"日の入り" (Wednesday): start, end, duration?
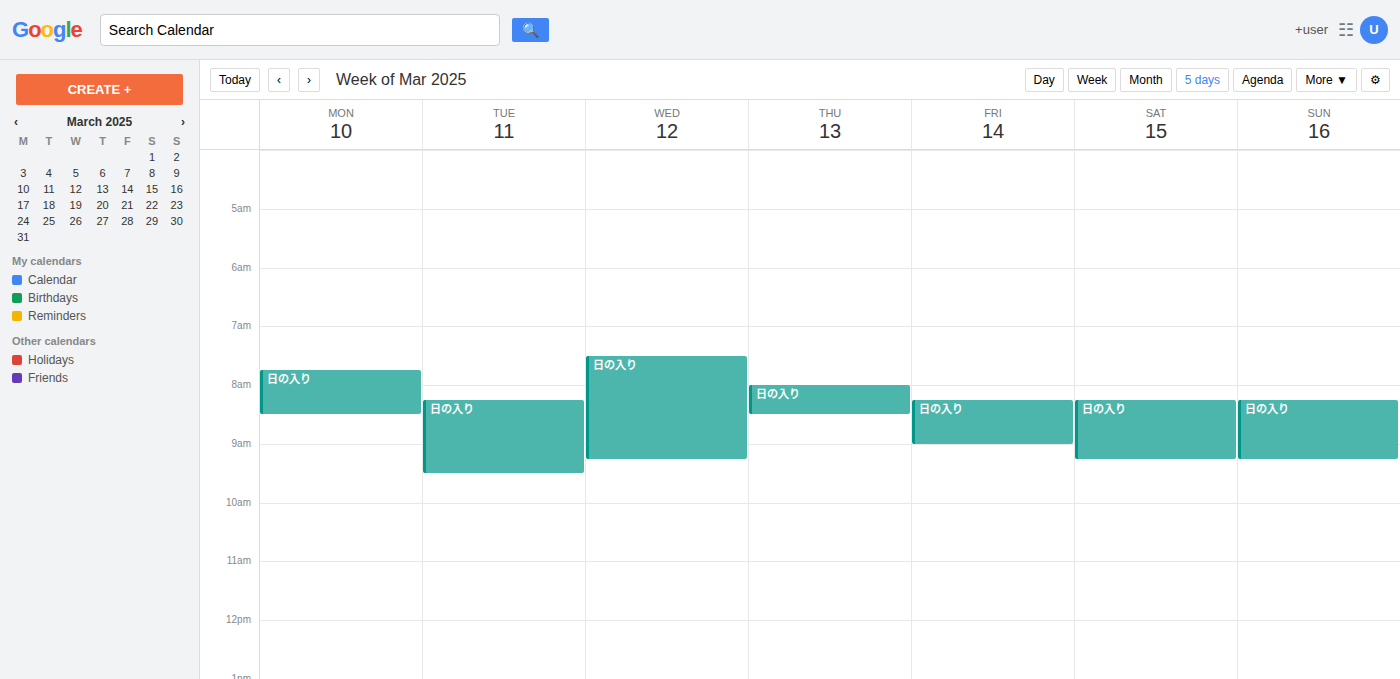
7:30 AM to 9:15 AM, 1 hour 45 minutes